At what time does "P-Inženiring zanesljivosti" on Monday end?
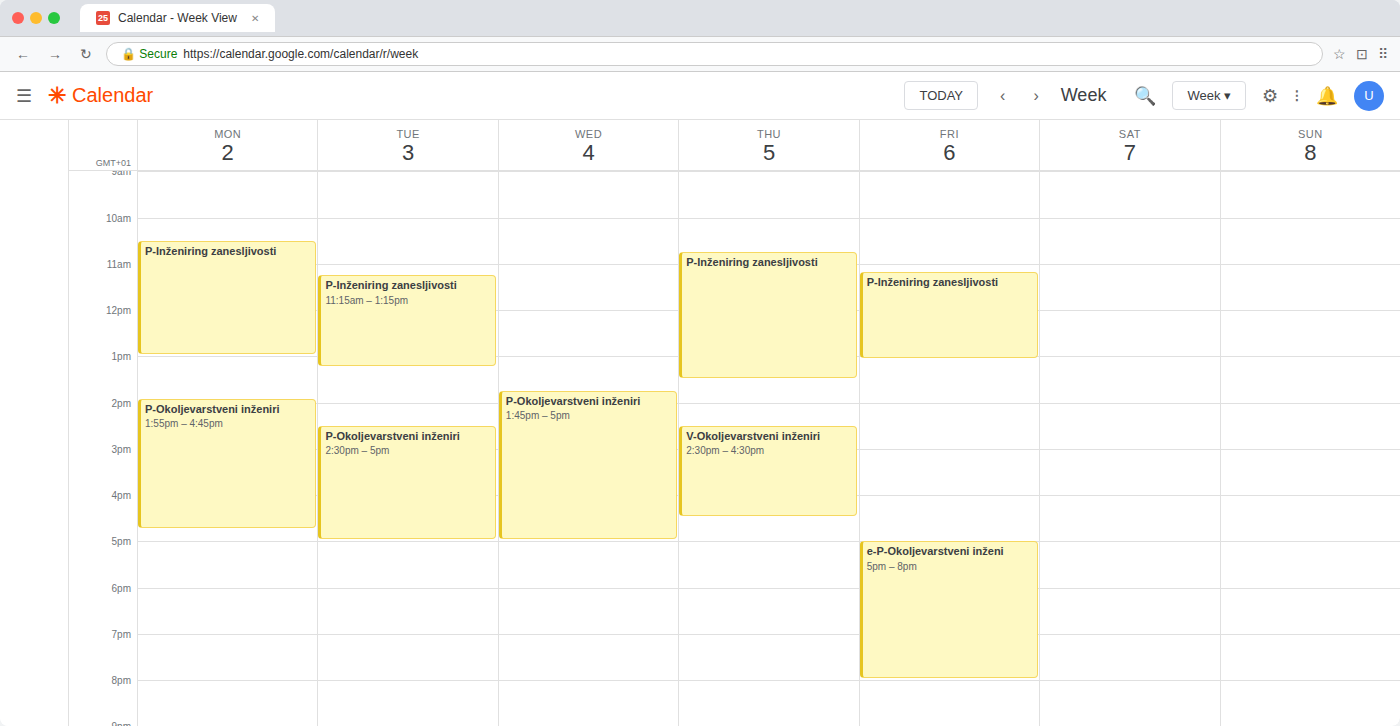
1:00 PM